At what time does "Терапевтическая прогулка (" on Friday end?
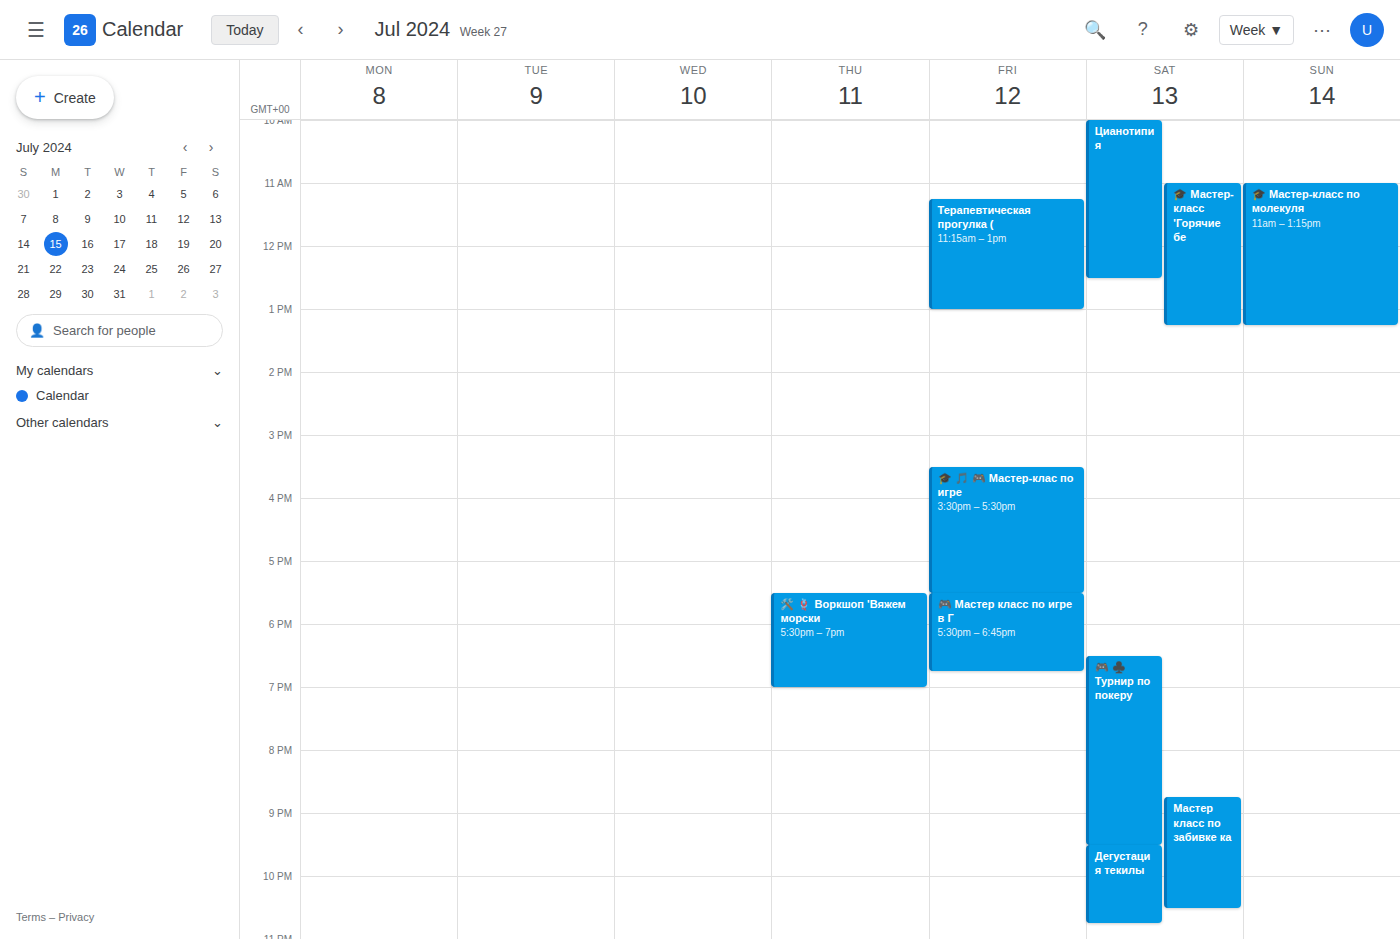
1:00 PM